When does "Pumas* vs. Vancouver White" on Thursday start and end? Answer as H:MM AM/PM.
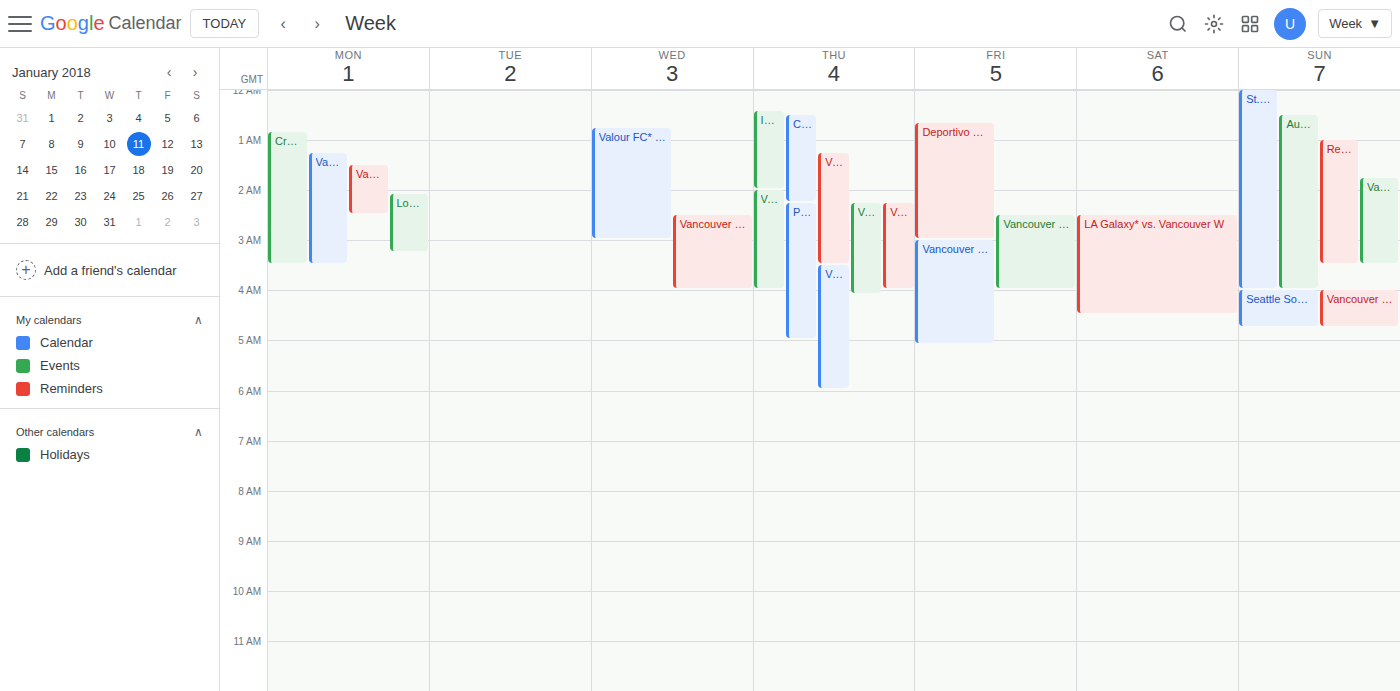
2:15 AM to 5:00 AM